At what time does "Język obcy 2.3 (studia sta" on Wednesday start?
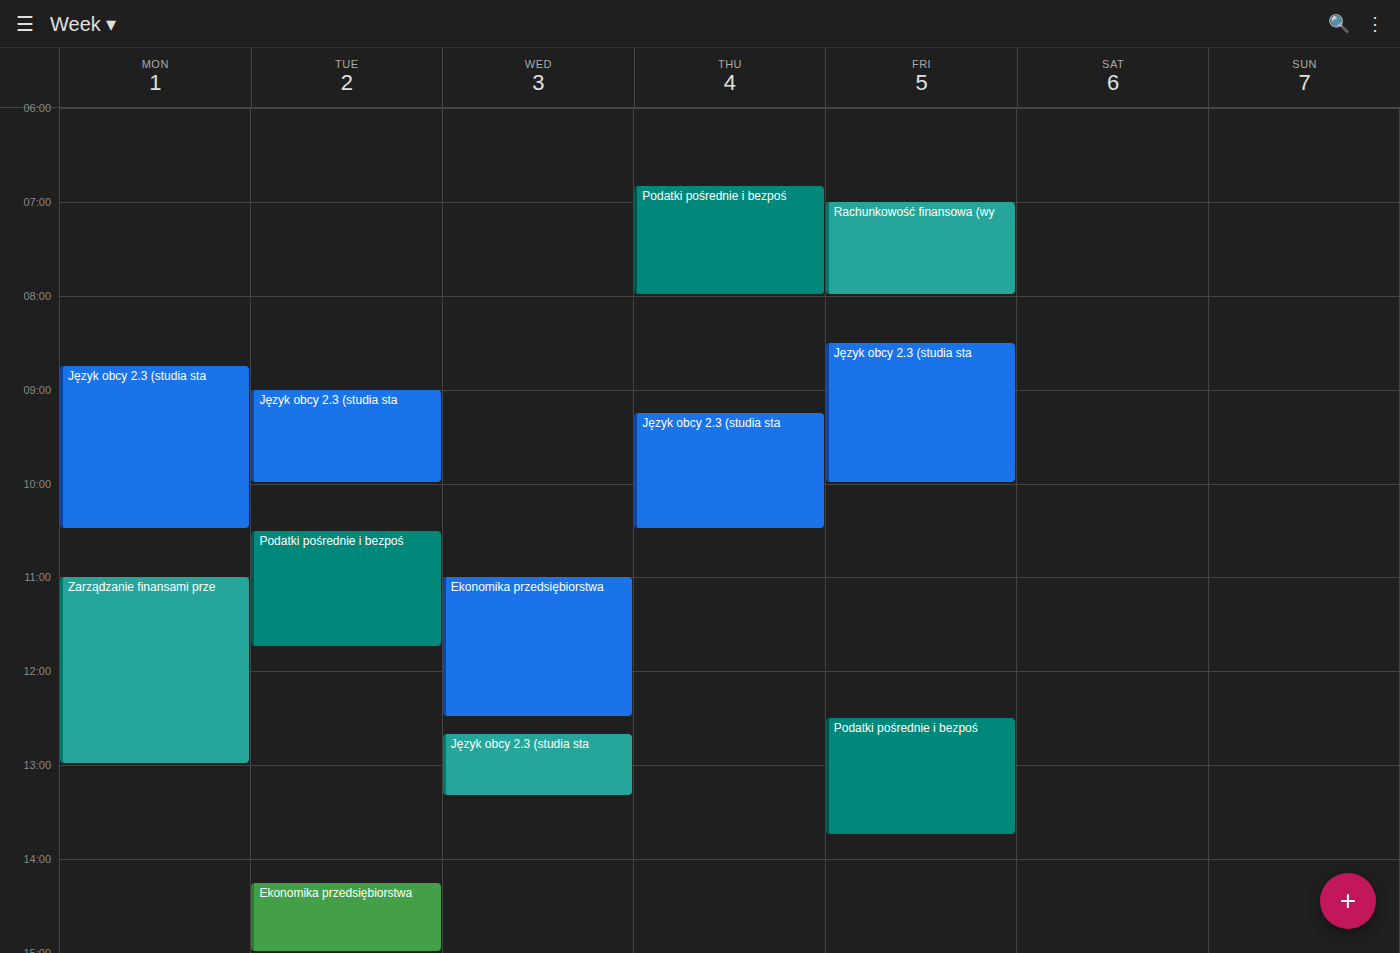
12:40